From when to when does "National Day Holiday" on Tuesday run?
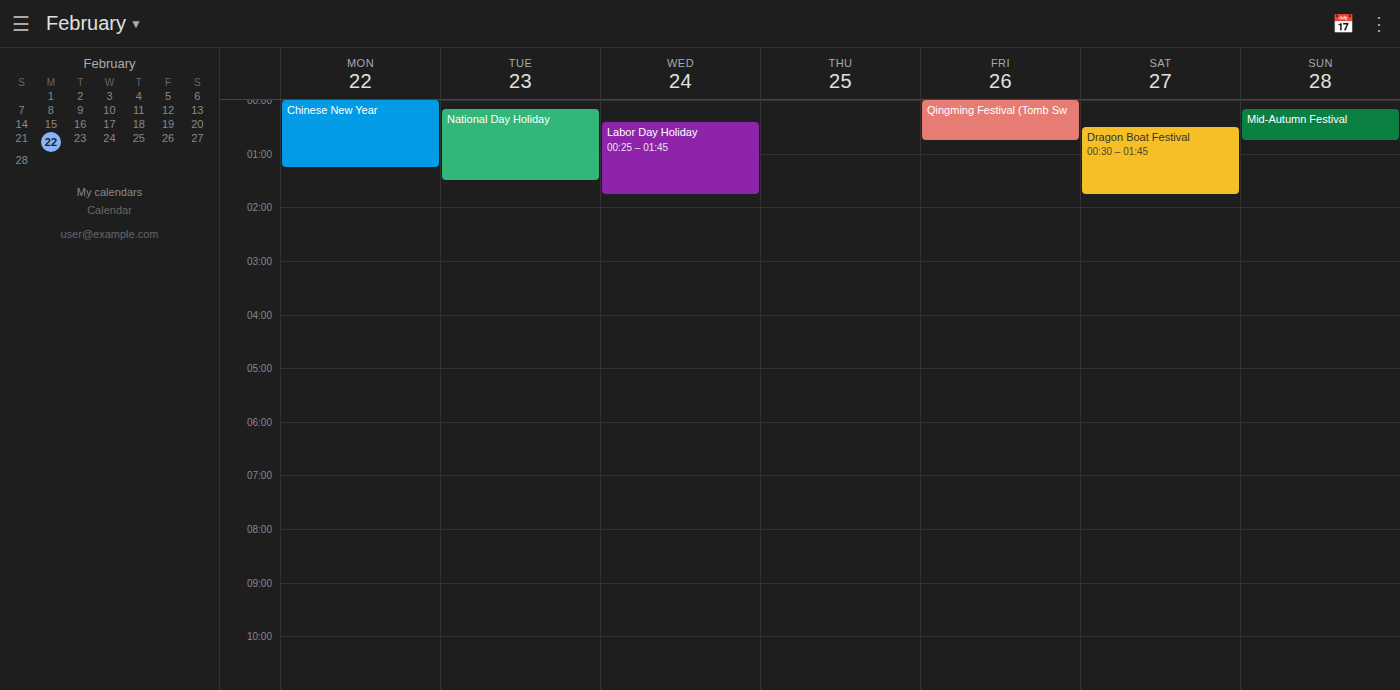
12:10 AM to 1:30 AM